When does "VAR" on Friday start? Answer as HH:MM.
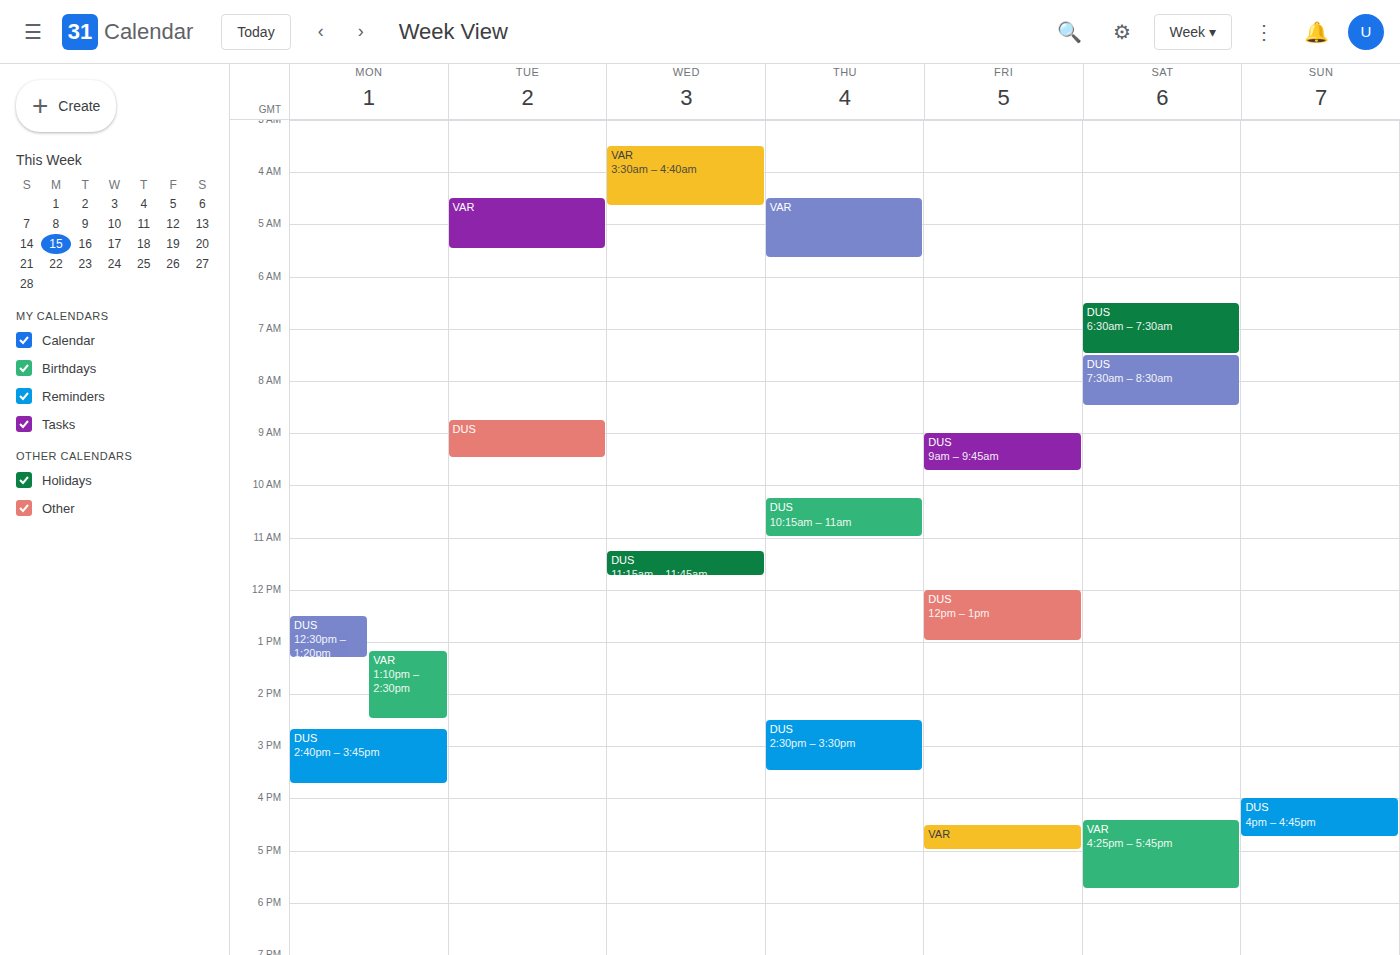
16:30